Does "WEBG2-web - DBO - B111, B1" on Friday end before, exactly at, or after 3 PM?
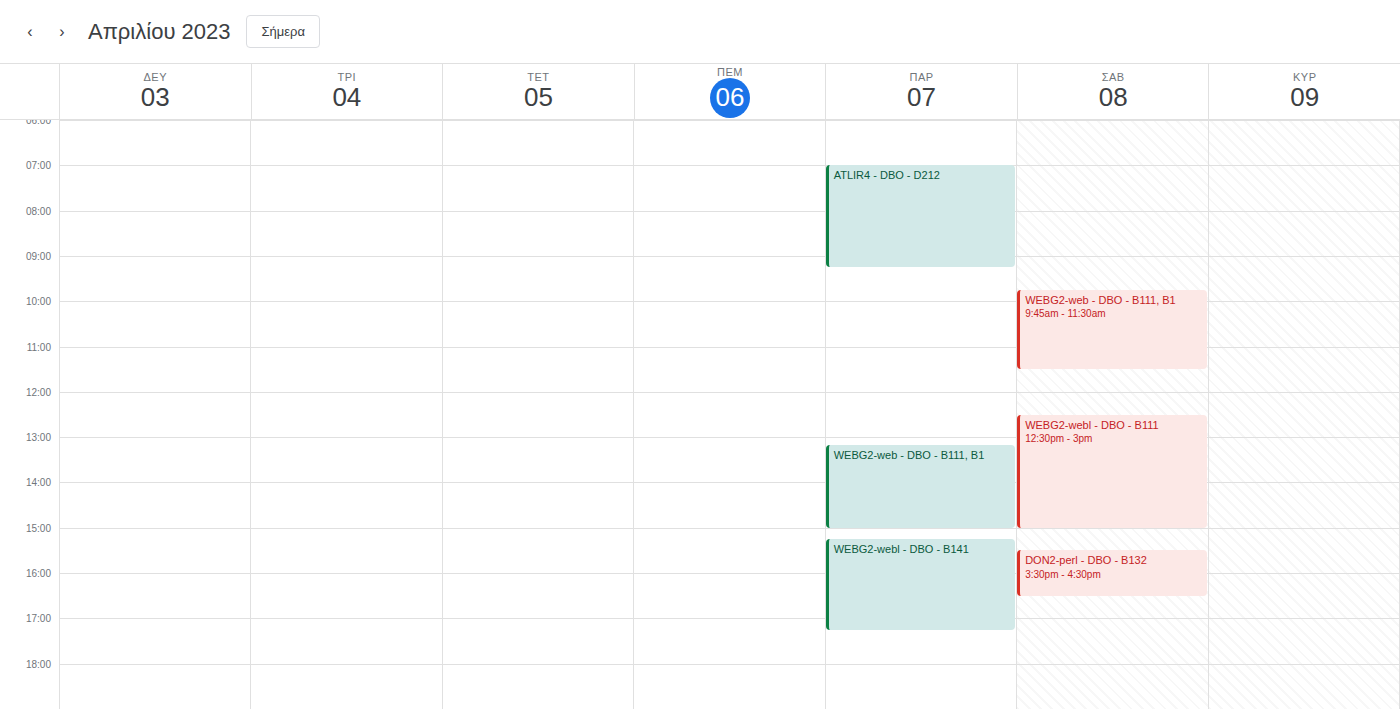
3:00 PM -- exactly at 3 PM, on the 3 PM line.